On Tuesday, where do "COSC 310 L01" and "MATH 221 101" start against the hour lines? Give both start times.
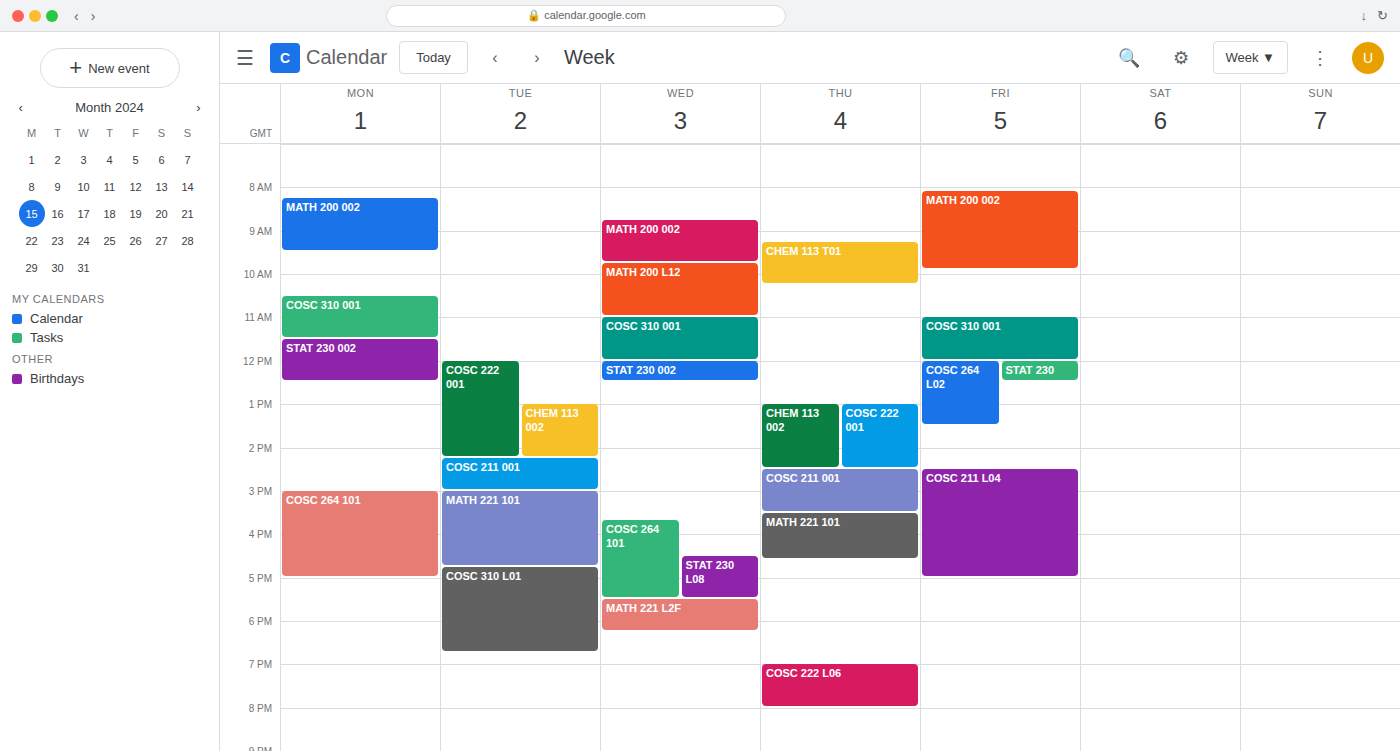
"COSC 310 L01": 4:45 PM, neither: three quarters of the way from the 4 PM line to the 5 PM line. "MATH 221 101": 3:00 PM, exactly on the 3 PM line.